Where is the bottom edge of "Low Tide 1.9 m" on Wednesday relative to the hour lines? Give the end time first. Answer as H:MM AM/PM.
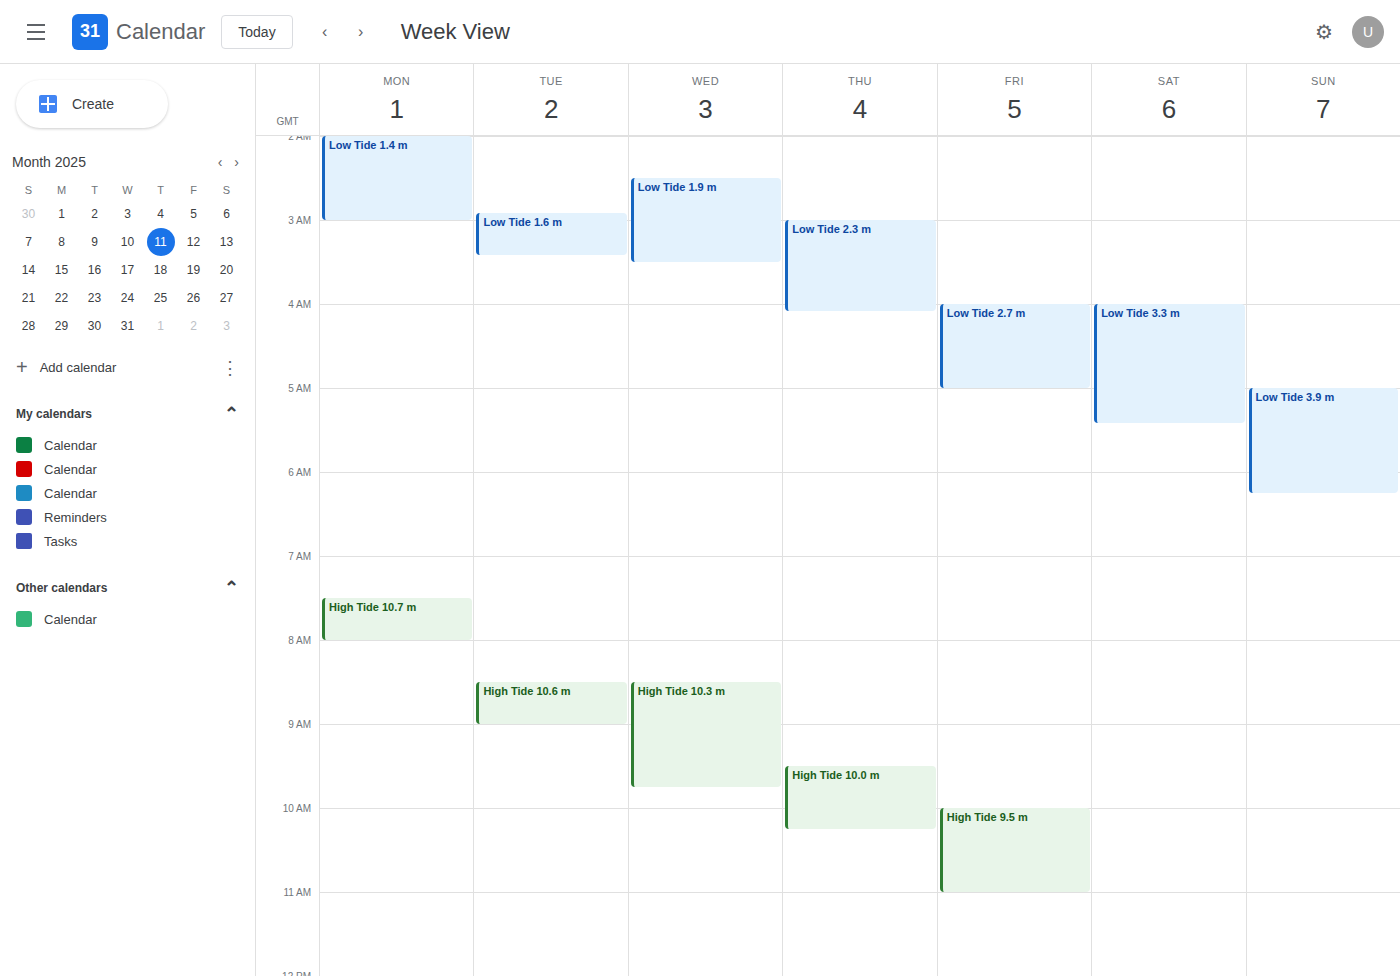
3:30 AM -- halfway between the 3 AM and 4 AM lines.